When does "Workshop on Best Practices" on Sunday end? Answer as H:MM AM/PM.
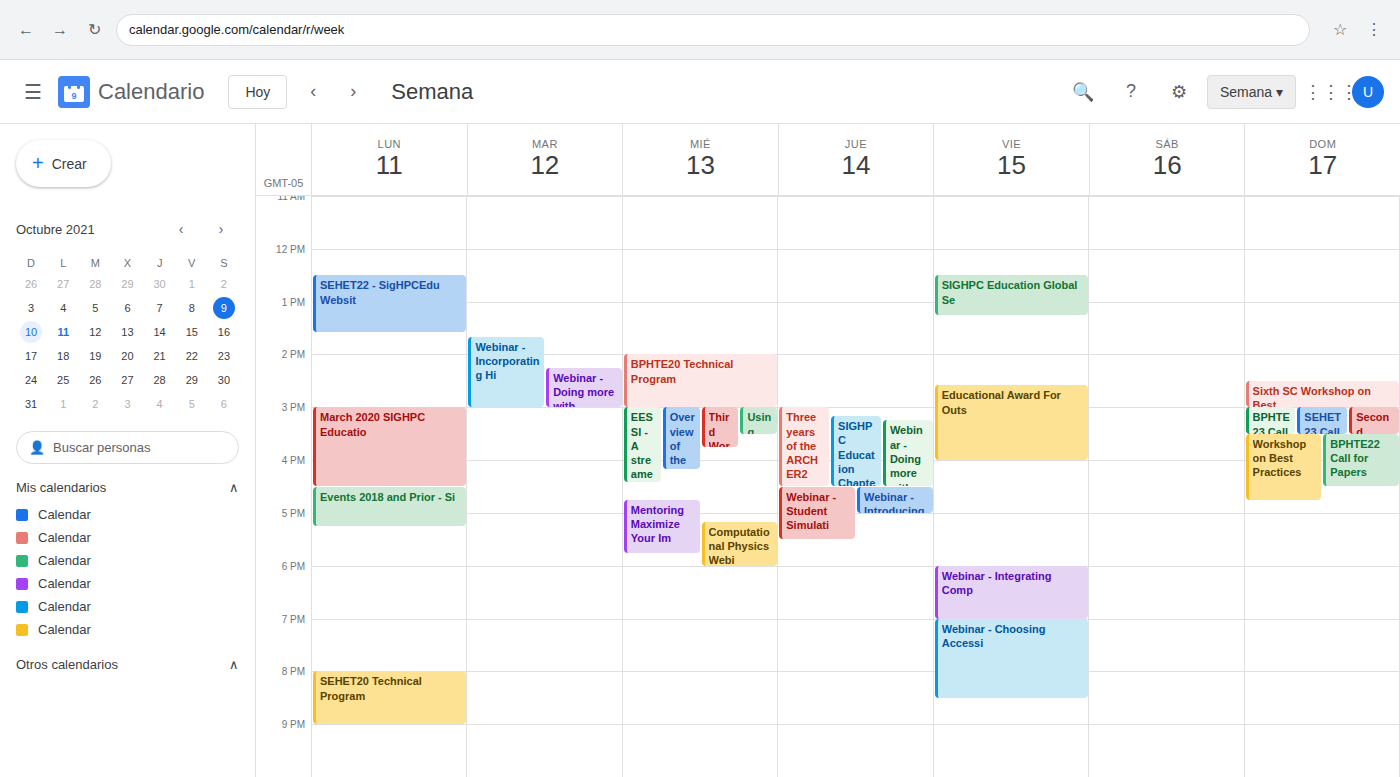
4:45 PM